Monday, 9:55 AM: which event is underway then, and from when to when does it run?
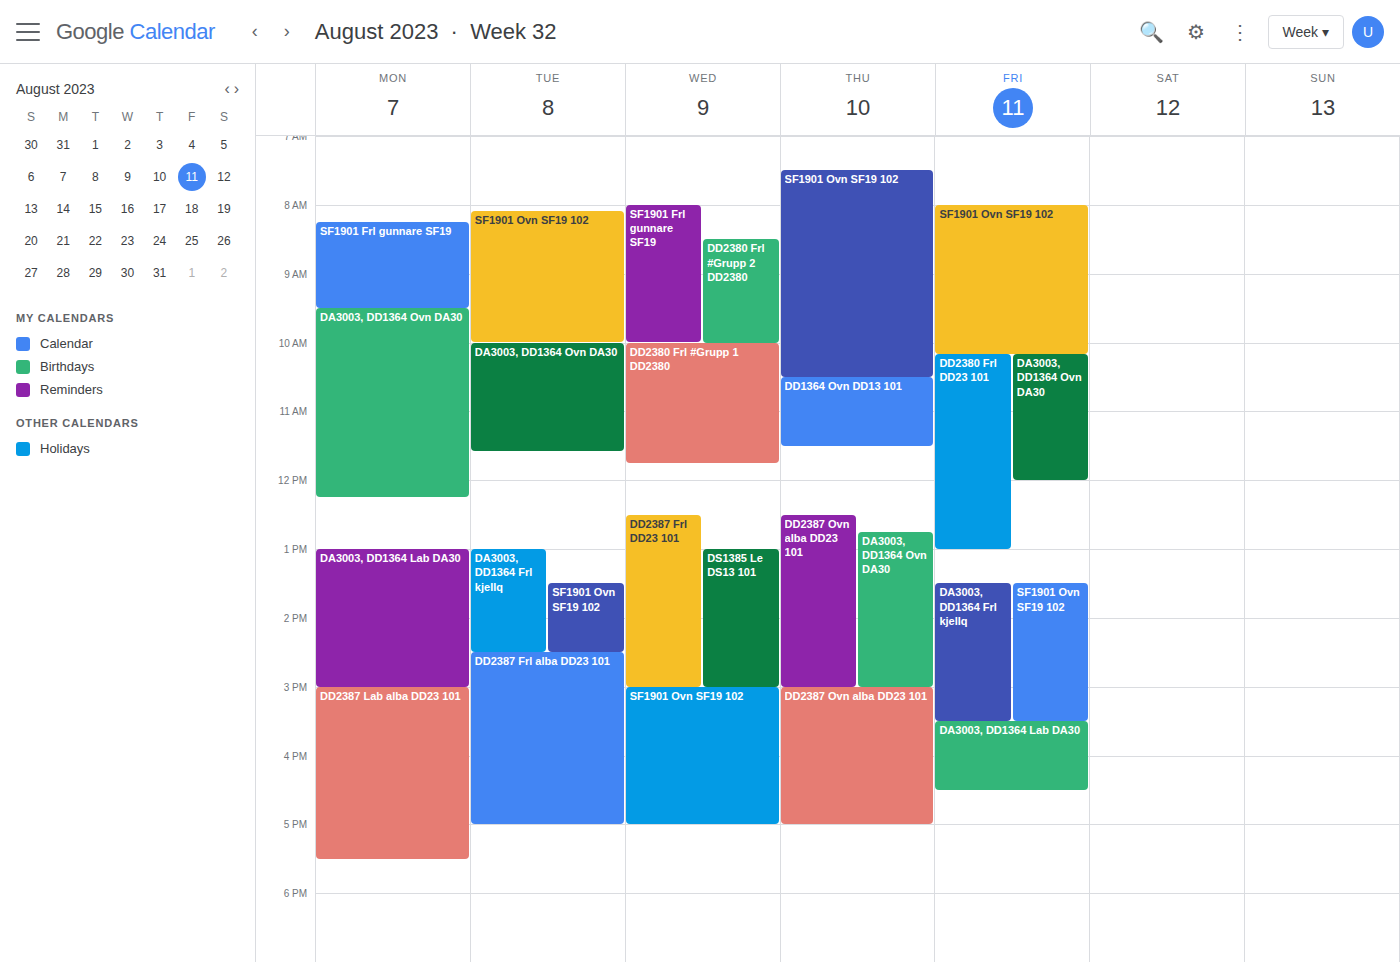
"DA3003, DD1364 Ovn DA30", 9:30 AM to 12:15 PM